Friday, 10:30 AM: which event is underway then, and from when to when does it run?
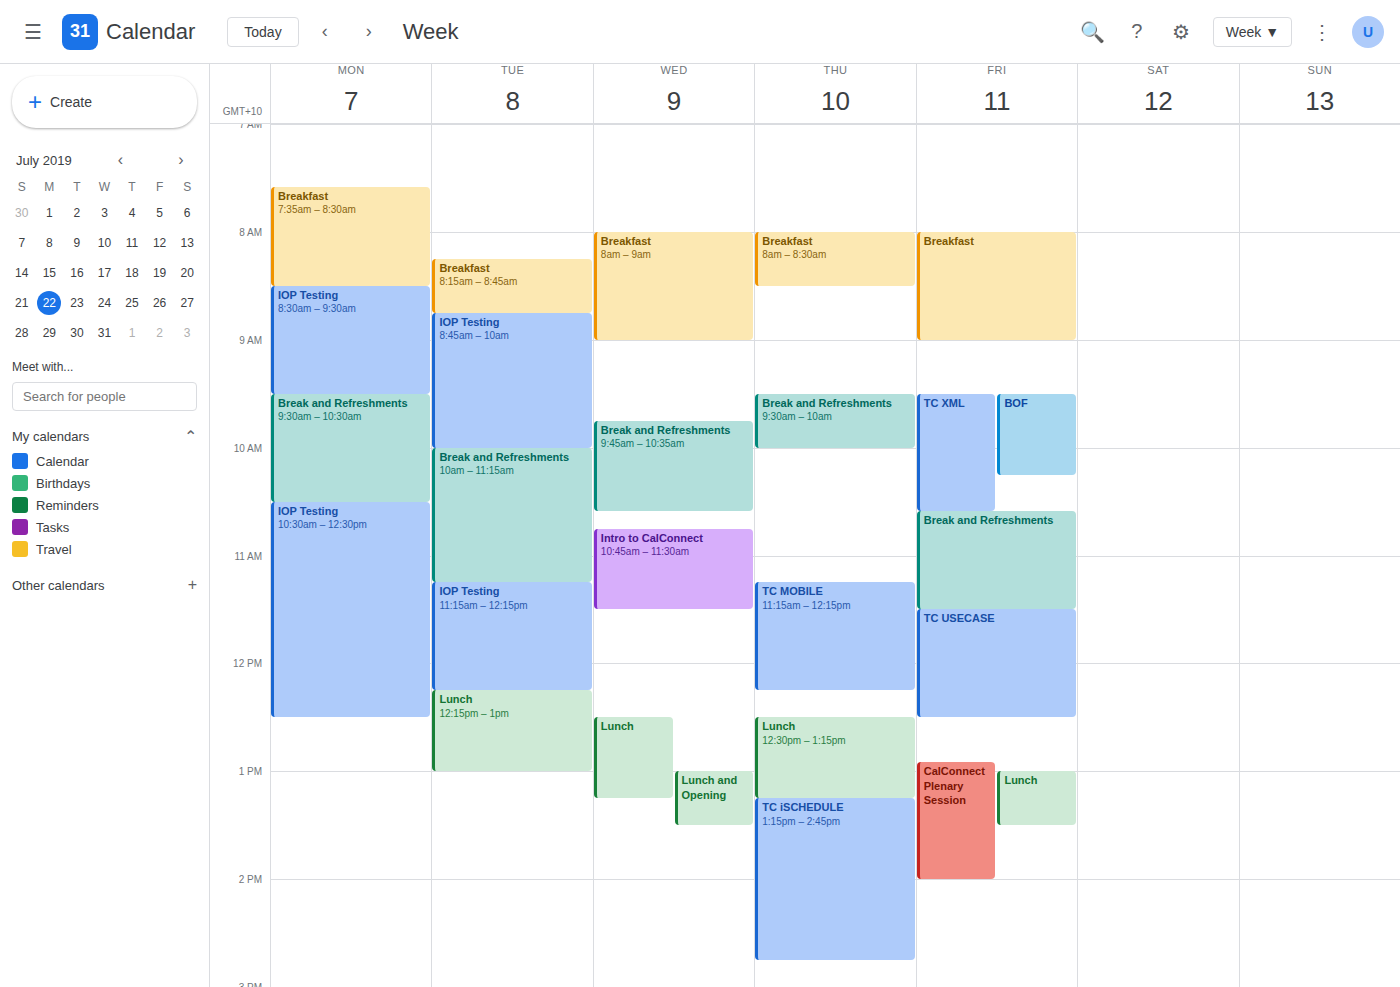
"TC XML", 9:30 AM to 10:35 AM